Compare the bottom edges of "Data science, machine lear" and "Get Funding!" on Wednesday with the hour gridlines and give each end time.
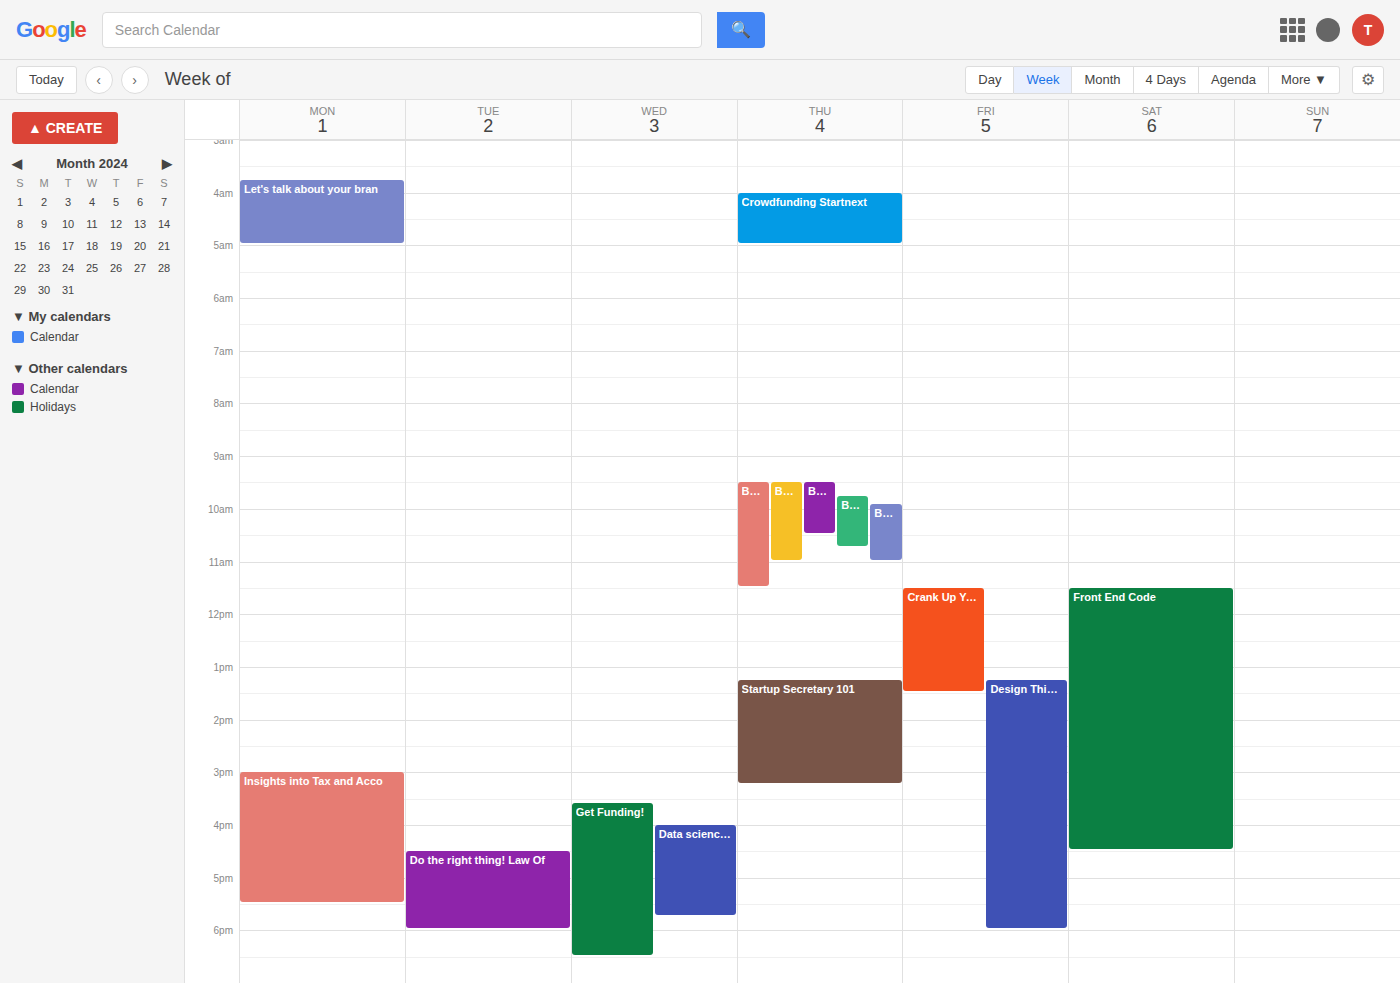
"Data science, machine lear": 17:45, neither: three quarters of the way from the 17:00 line to the 18:00 line. "Get Funding!": 18:30, halfway between the 18:00 and 19:00 lines.